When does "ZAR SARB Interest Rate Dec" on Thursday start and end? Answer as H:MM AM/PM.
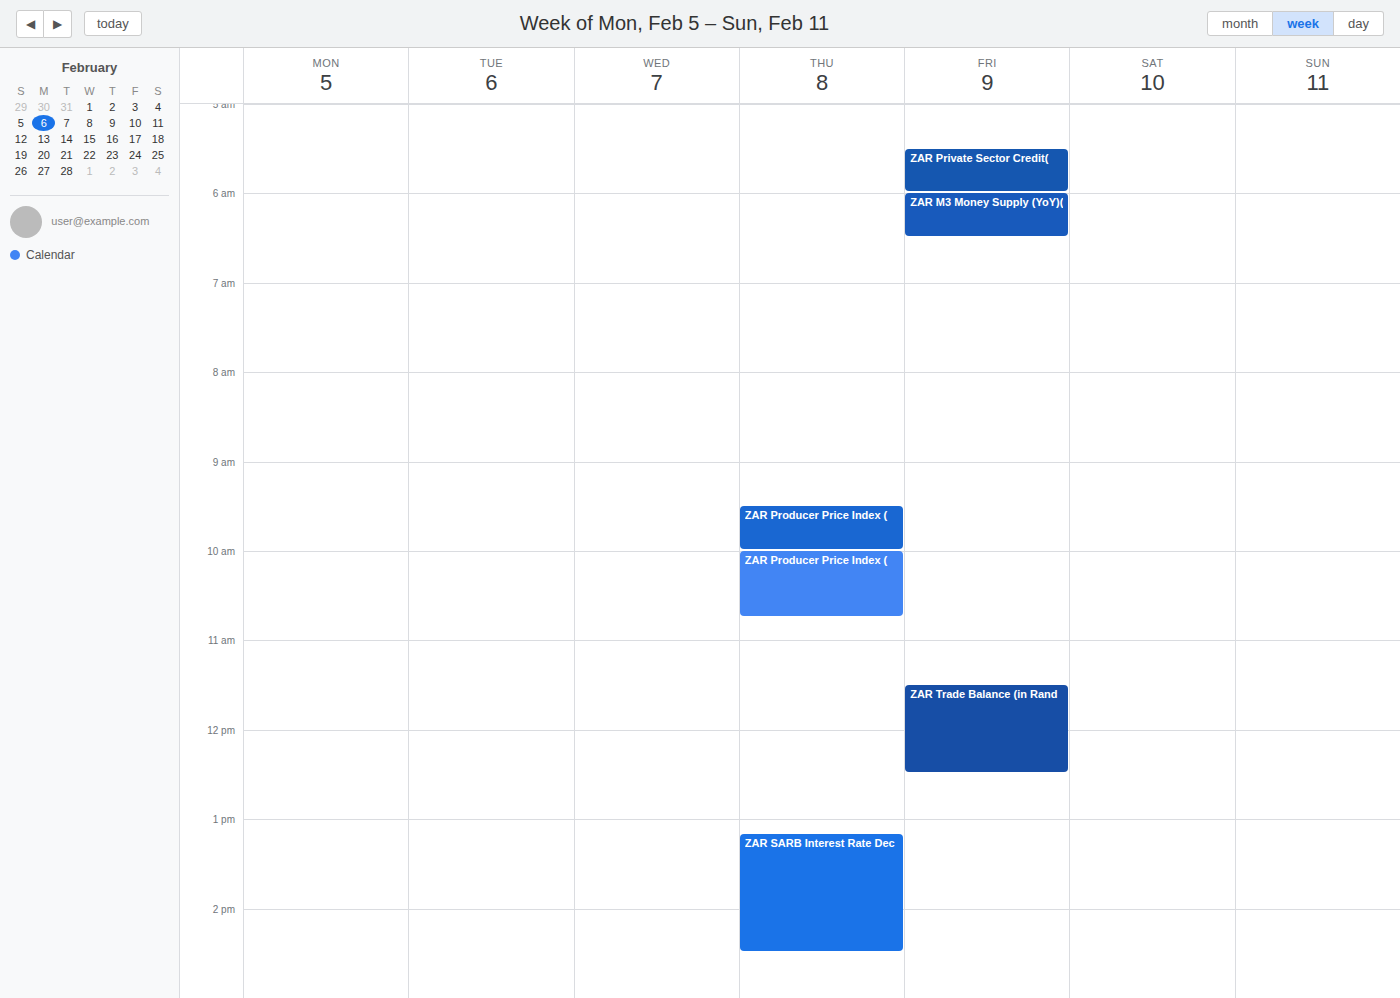
1:10 PM to 2:30 PM